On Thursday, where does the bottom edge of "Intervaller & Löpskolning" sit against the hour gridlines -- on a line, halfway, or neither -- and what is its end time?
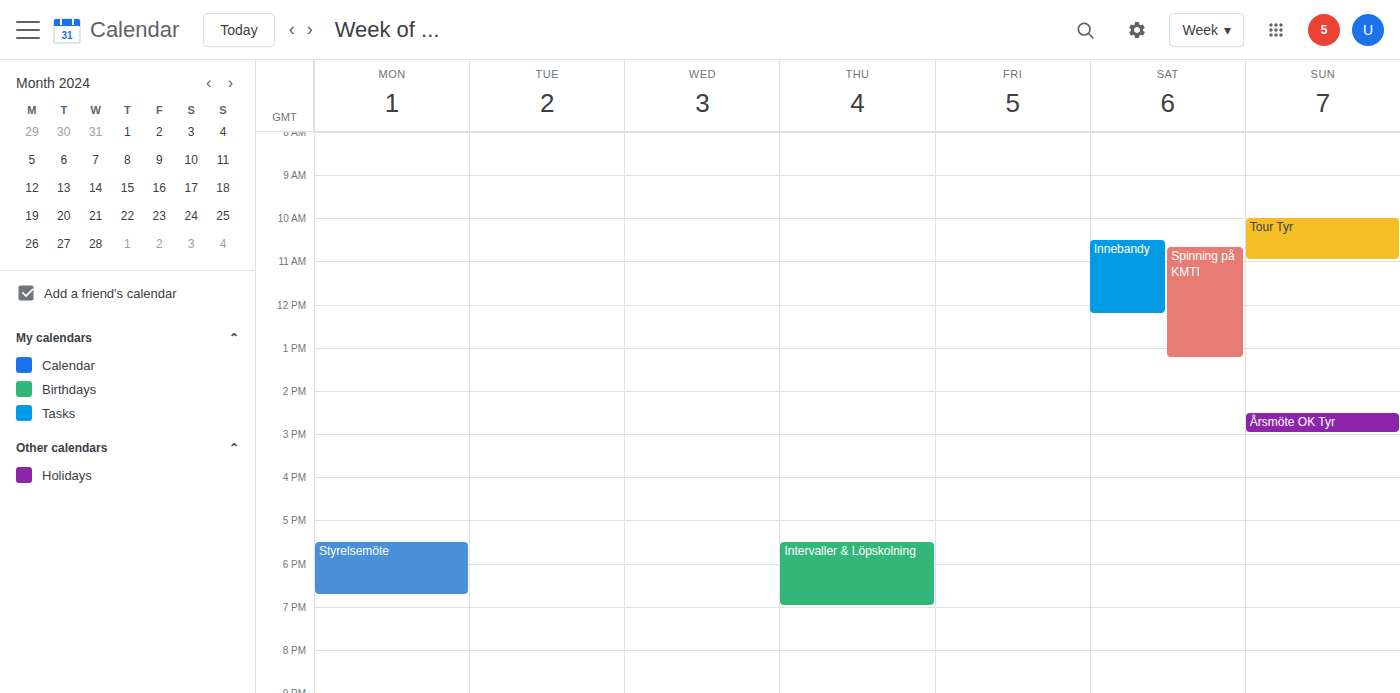
7:00 PM -- exactly on the 7 PM line.